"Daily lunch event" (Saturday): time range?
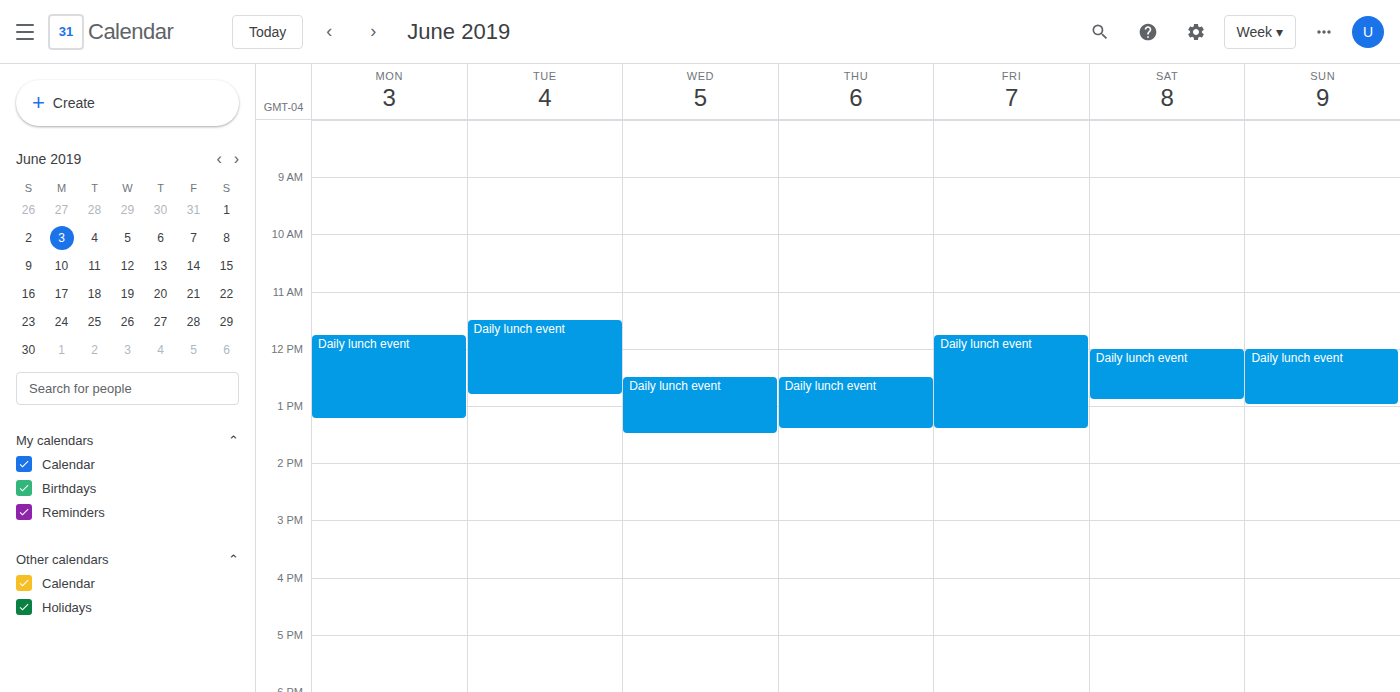
12:00 PM to 12:55 PM